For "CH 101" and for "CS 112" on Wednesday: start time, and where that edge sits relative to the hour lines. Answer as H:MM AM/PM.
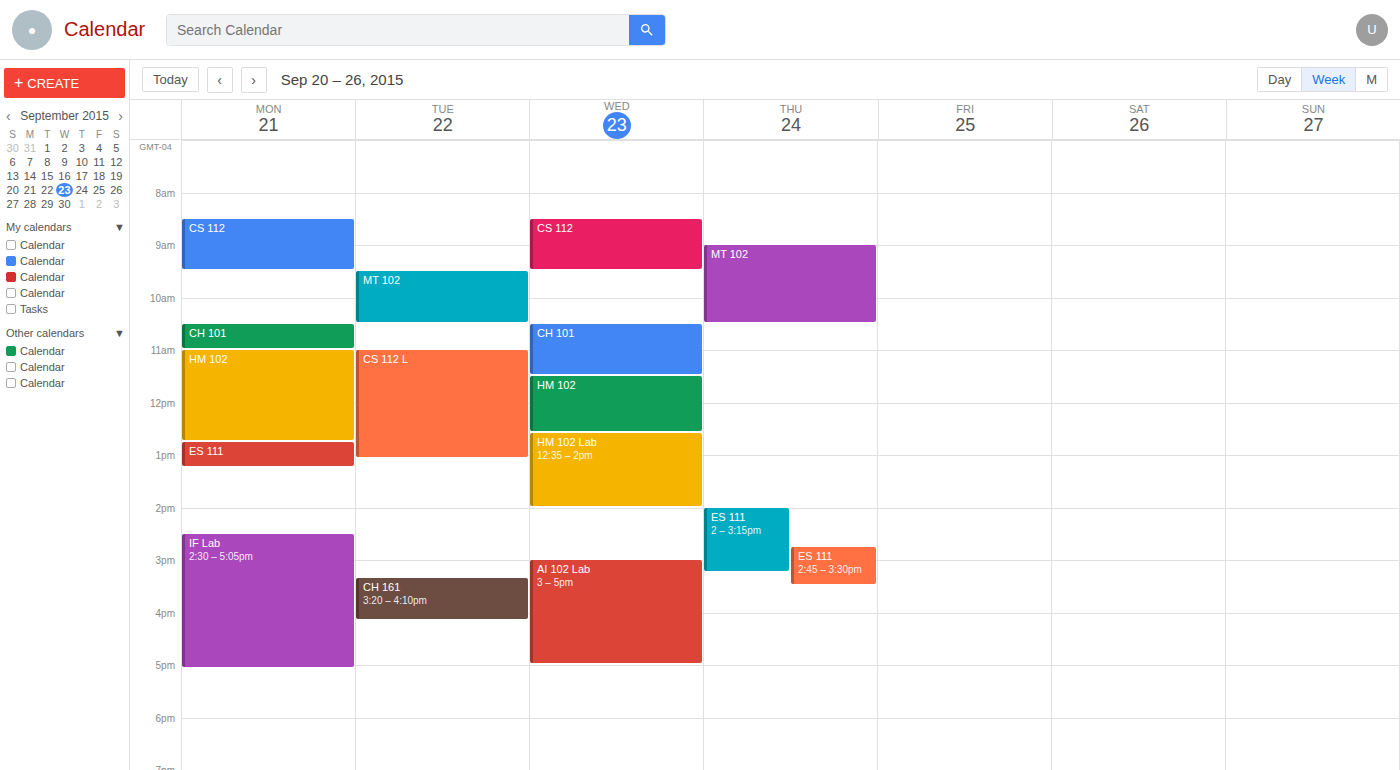
"CH 101": 10:30 AM, halfway between the 10 AM and 11 AM lines. "CS 112": 8:30 AM, halfway between the 8 AM and 9 AM lines.